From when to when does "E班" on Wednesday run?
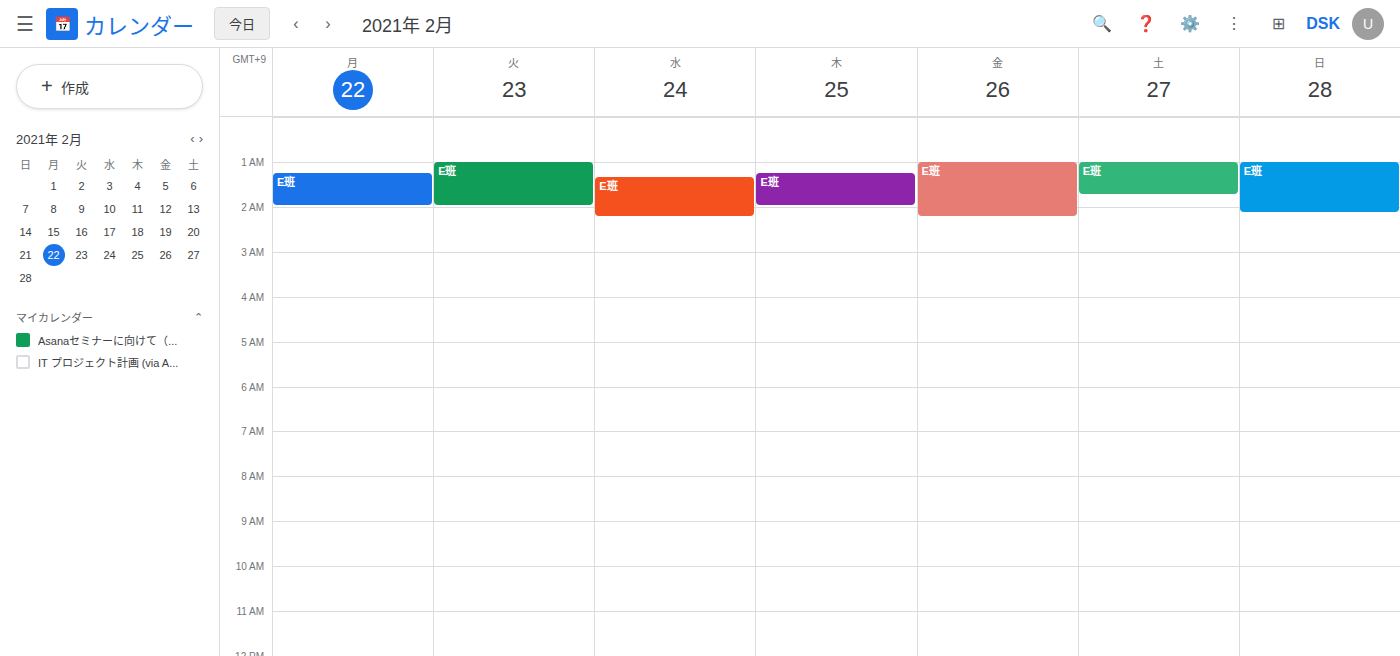
01:20 to 02:15